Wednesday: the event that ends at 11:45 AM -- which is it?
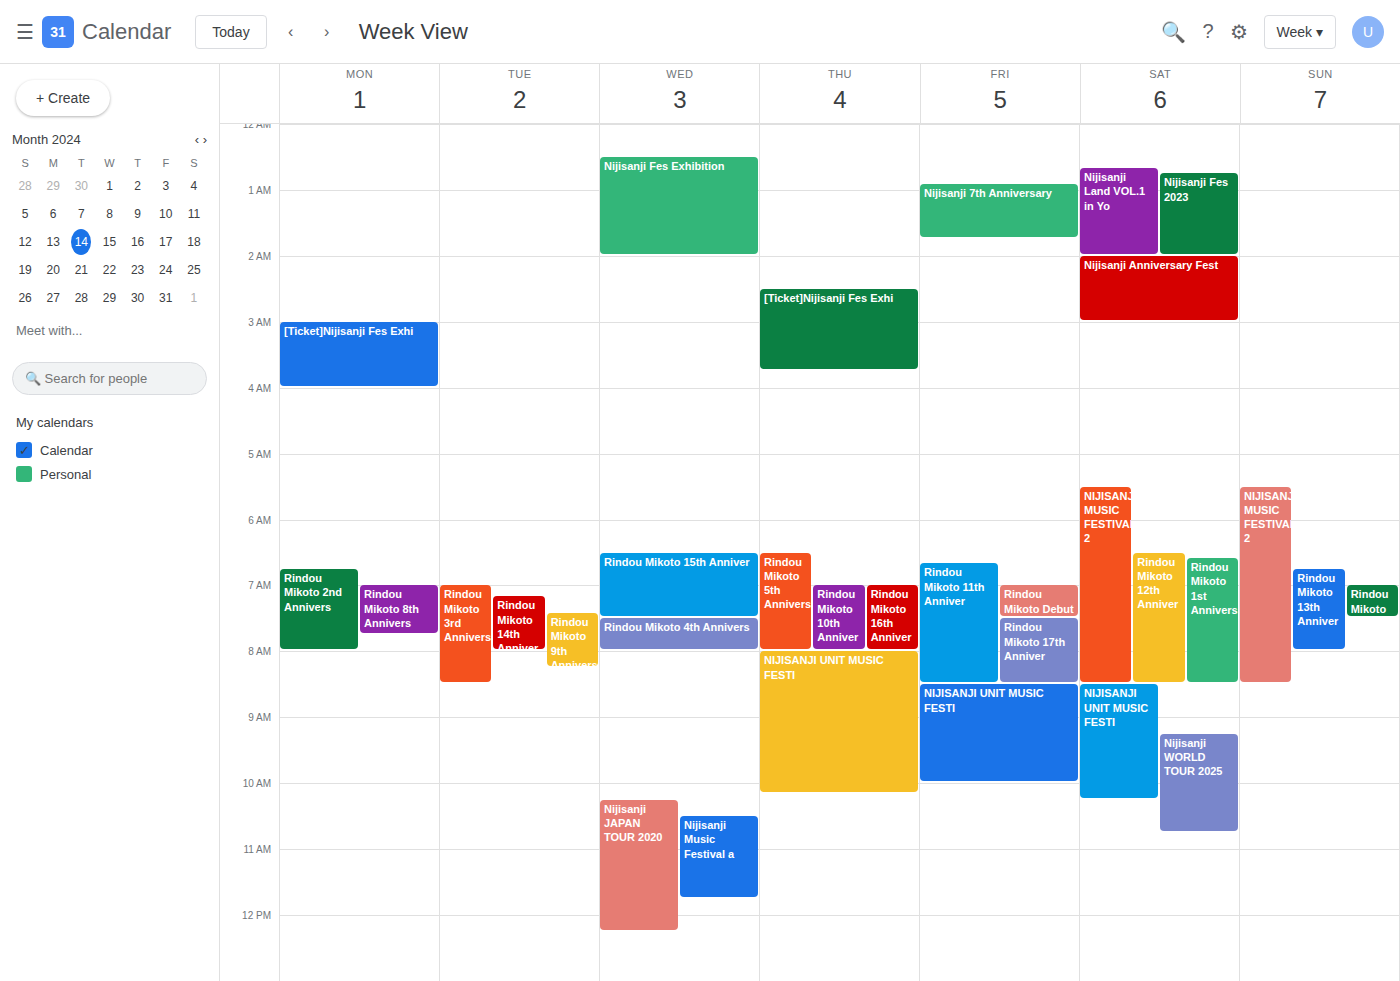
"Nijisanji Music Festival a"